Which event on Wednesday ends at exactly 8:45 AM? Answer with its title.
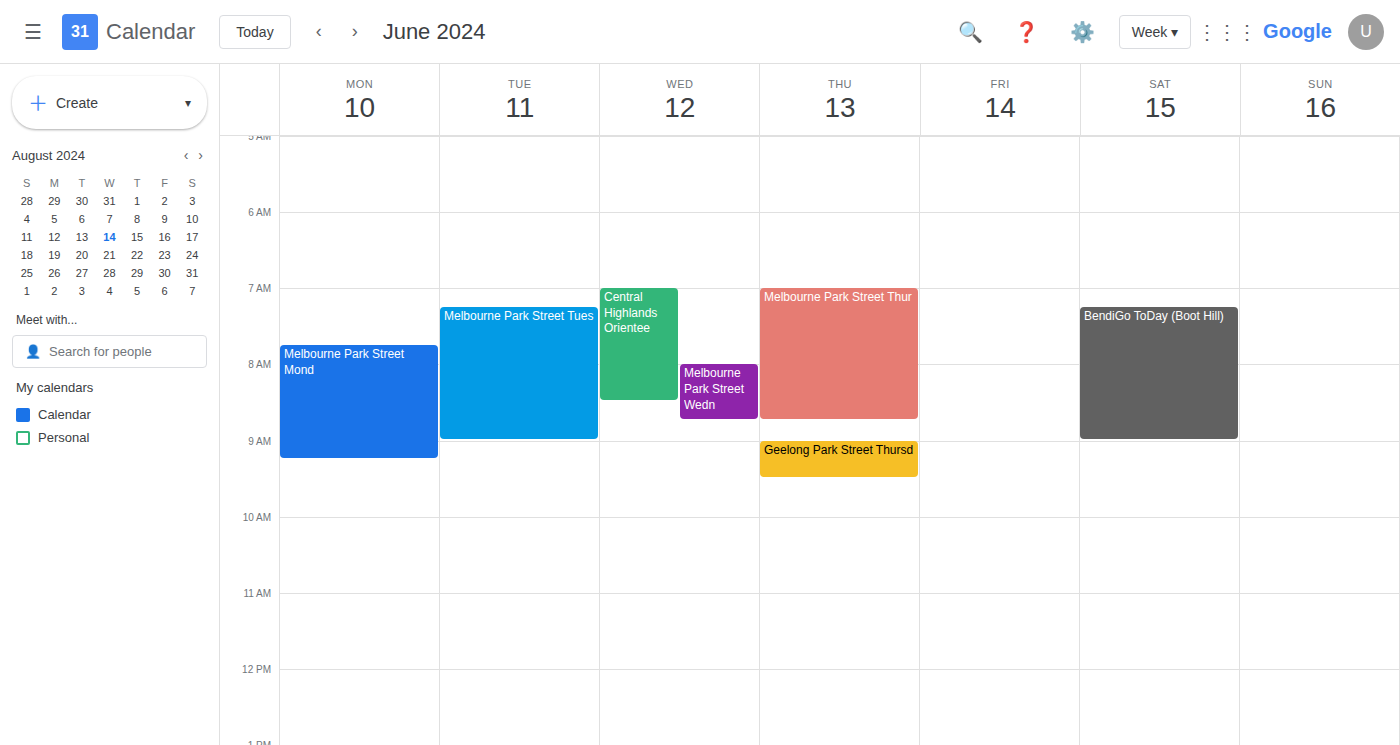
"Melbourne Park Street Wedn"